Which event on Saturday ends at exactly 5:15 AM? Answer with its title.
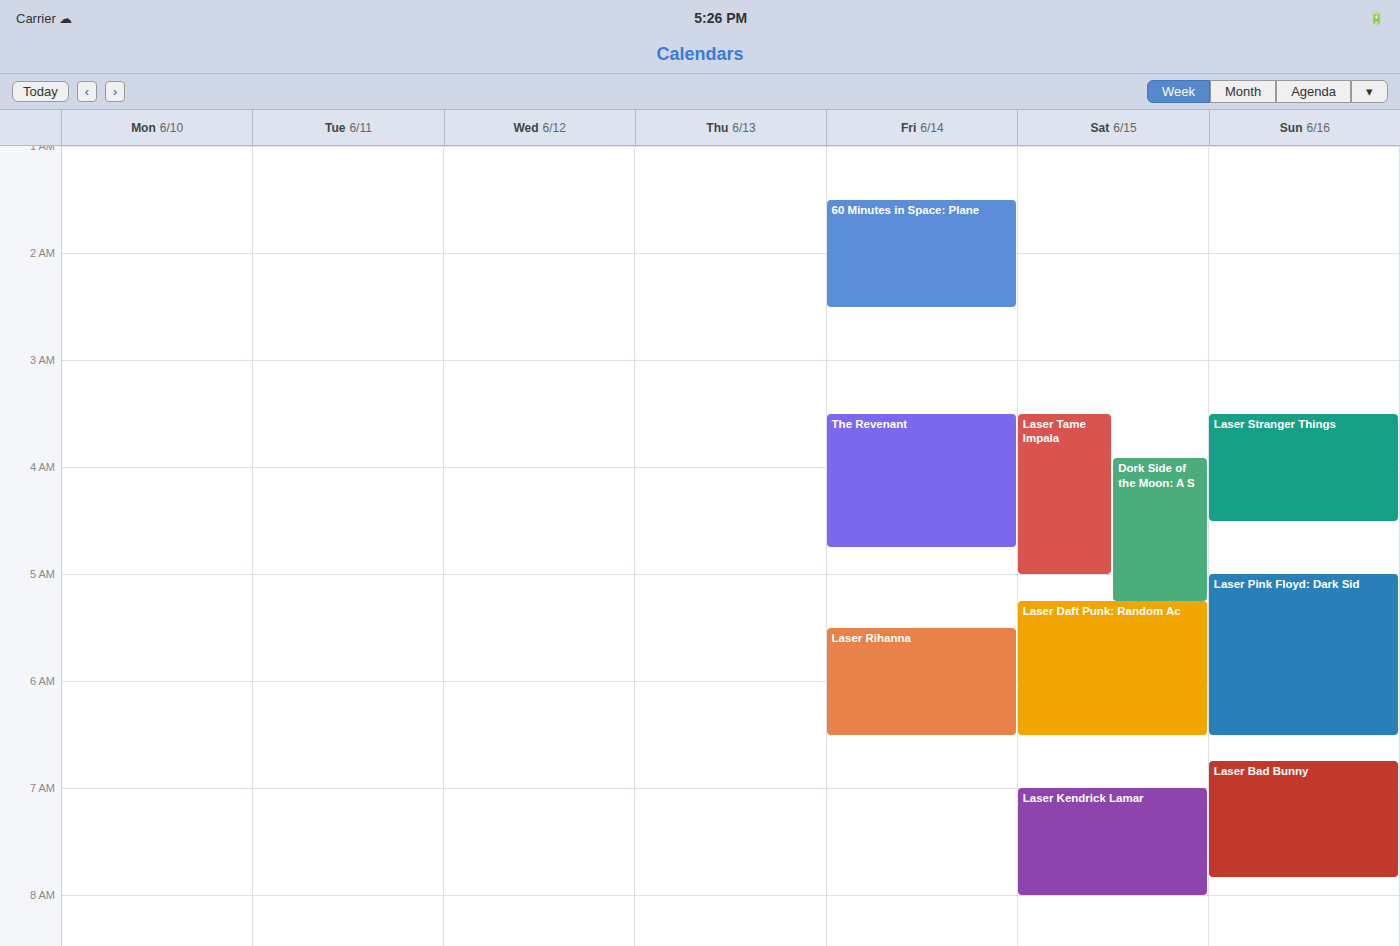
"Dork Side of the Moon: A S"